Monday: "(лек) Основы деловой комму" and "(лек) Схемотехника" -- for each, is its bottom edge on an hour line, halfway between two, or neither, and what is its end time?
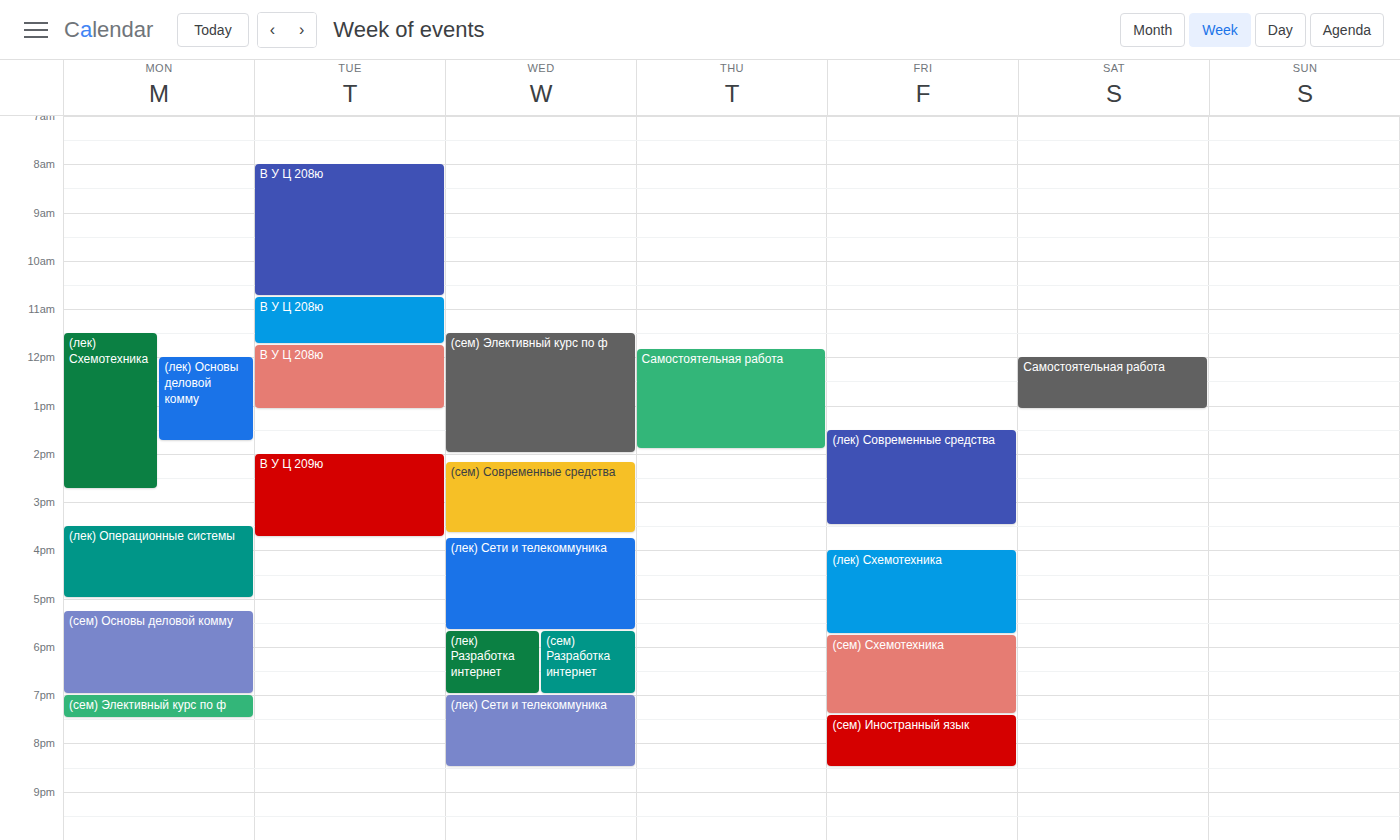
"(лек) Основы деловой комму": 13:45, neither: three quarters of the way from the 13:00 line to the 14:00 line. "(лек) Схемотехника": 14:45, neither: three quarters of the way from the 14:00 line to the 15:00 line.